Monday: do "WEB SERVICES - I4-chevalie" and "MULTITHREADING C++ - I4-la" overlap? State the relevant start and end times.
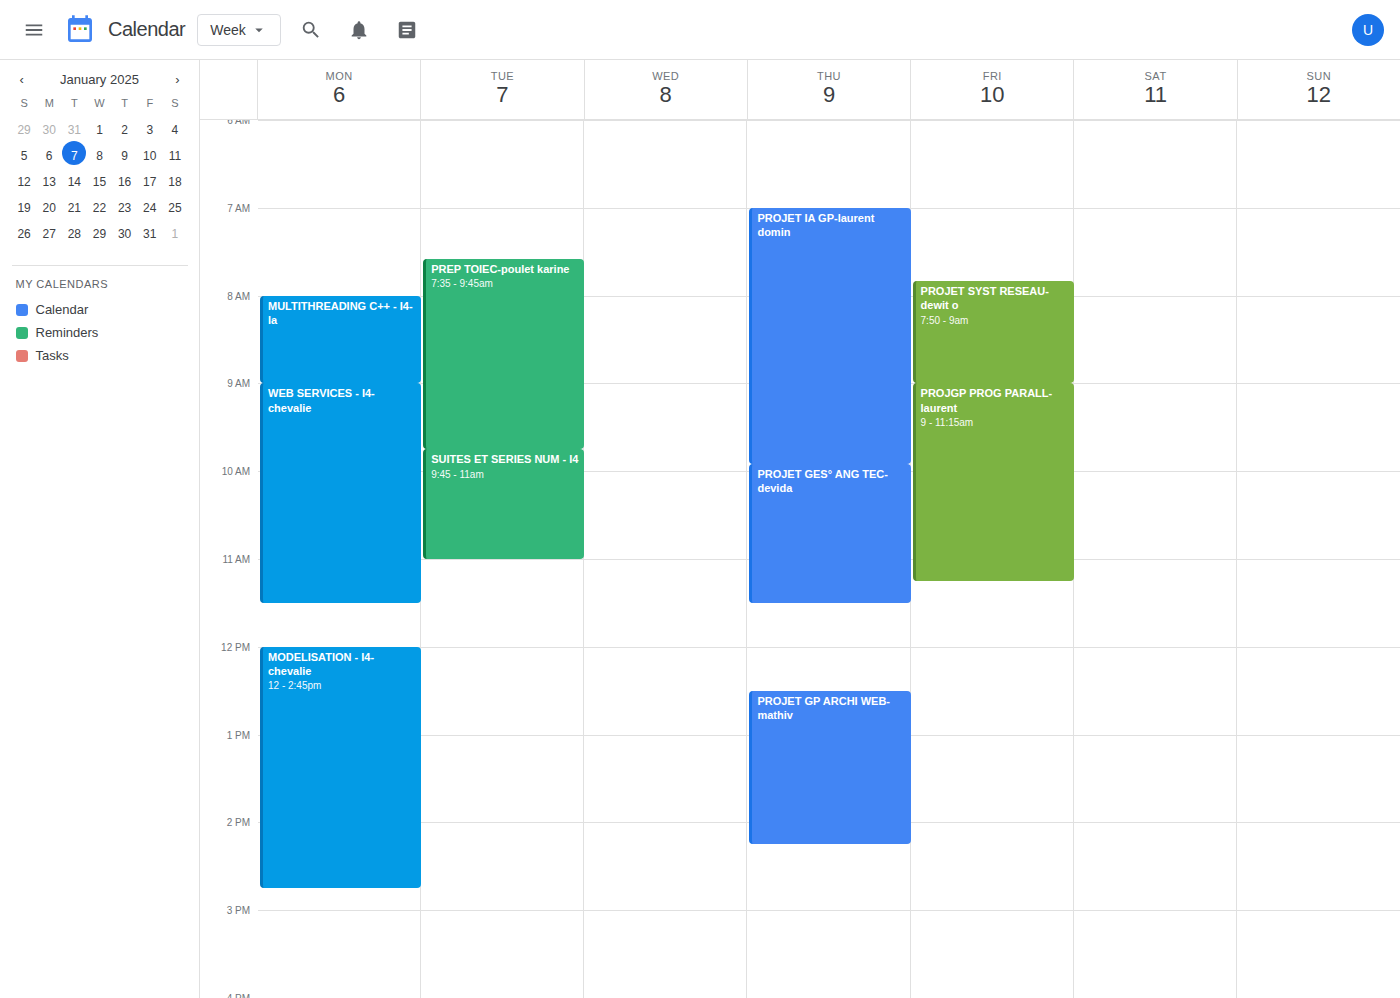
"MULTITHREADING C++ - I4-la" ends at 9:00 AM, exactly when "WEB SERVICES - I4-chevalie" starts -- they touch but do not overlap.